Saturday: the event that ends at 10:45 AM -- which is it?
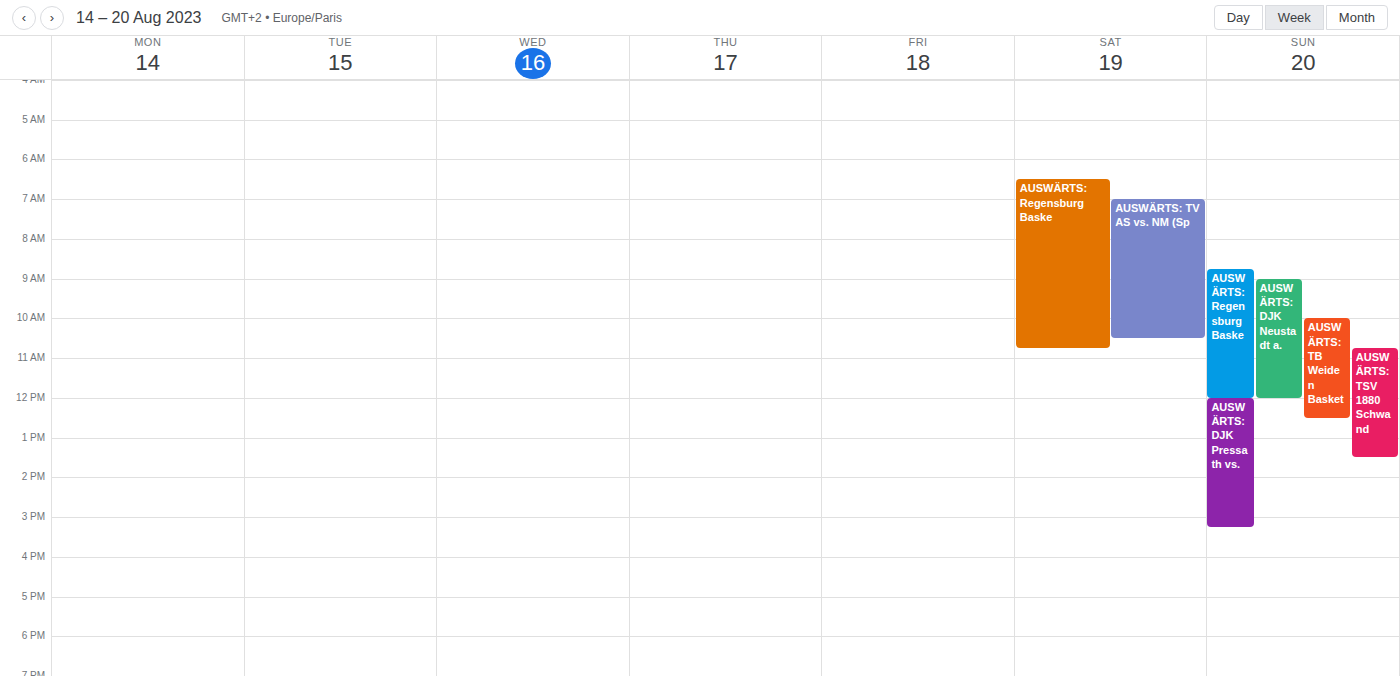
"AUSWÄRTS: Regensburg Baske"